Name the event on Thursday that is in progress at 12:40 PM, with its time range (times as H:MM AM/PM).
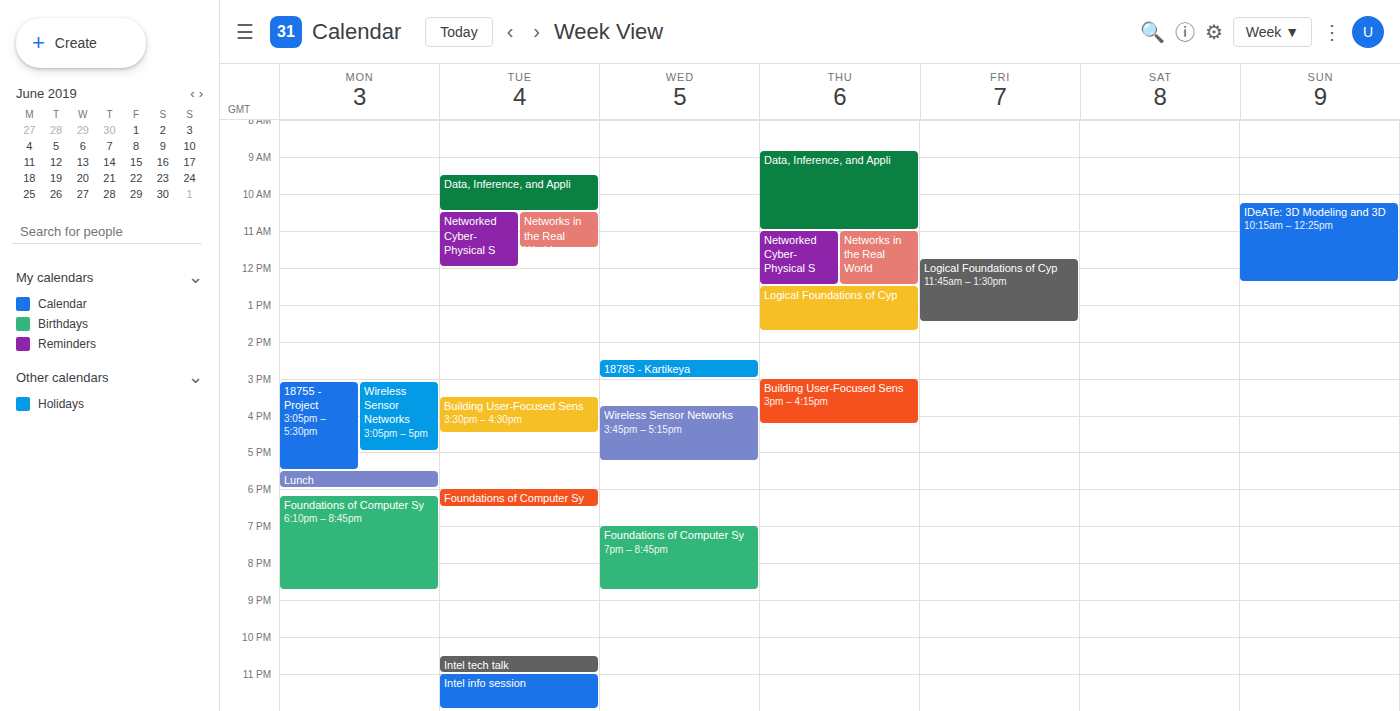
"Logical Foundations of Cyp", 12:30 PM to 1:45 PM